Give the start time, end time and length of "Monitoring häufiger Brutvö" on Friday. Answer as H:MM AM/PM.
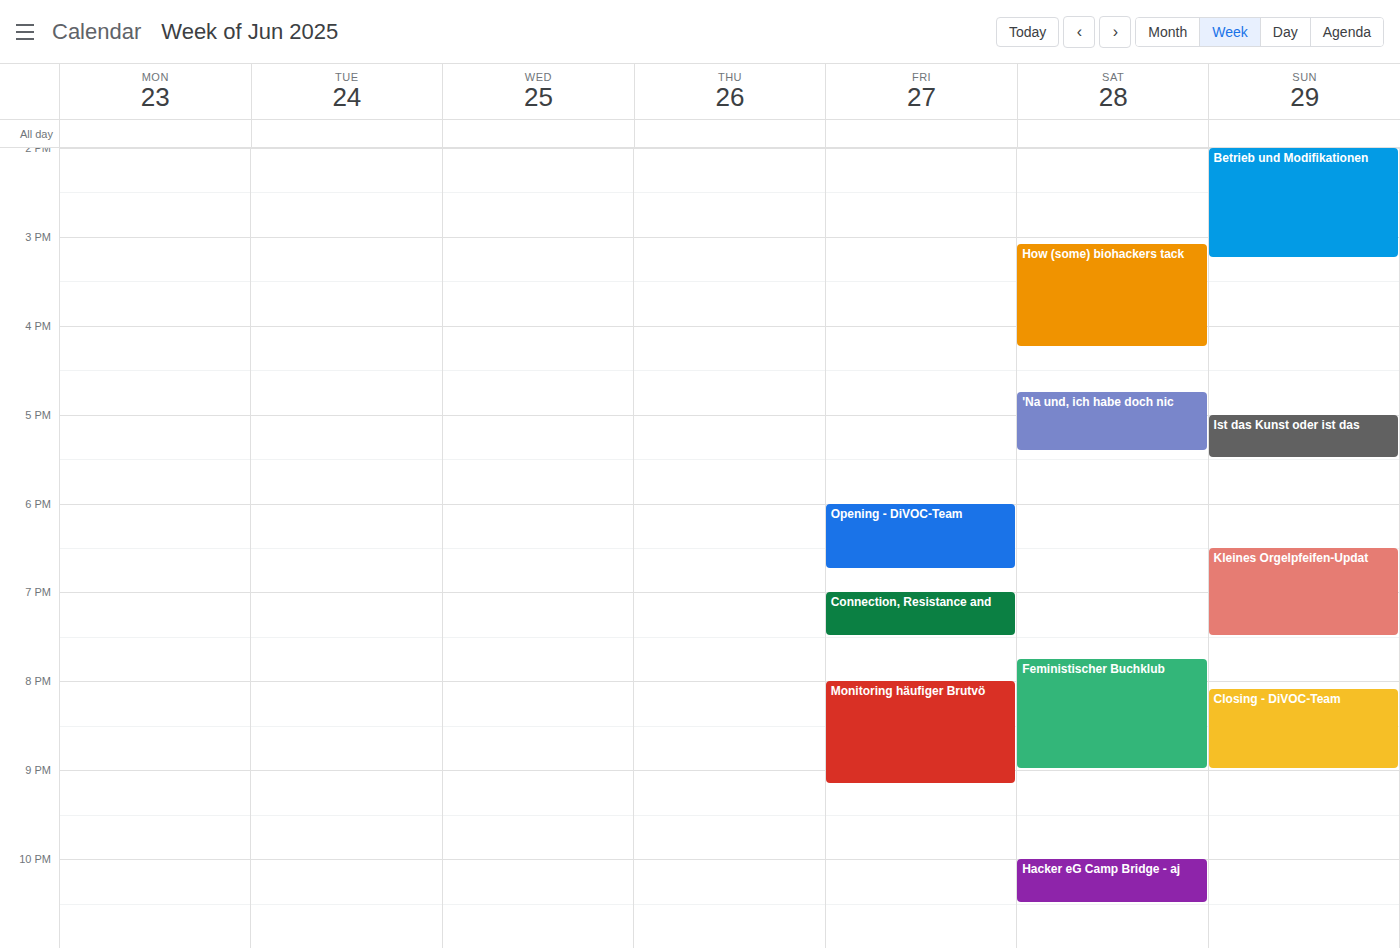
8:00 PM to 9:10 PM, 1 hour 10 minutes